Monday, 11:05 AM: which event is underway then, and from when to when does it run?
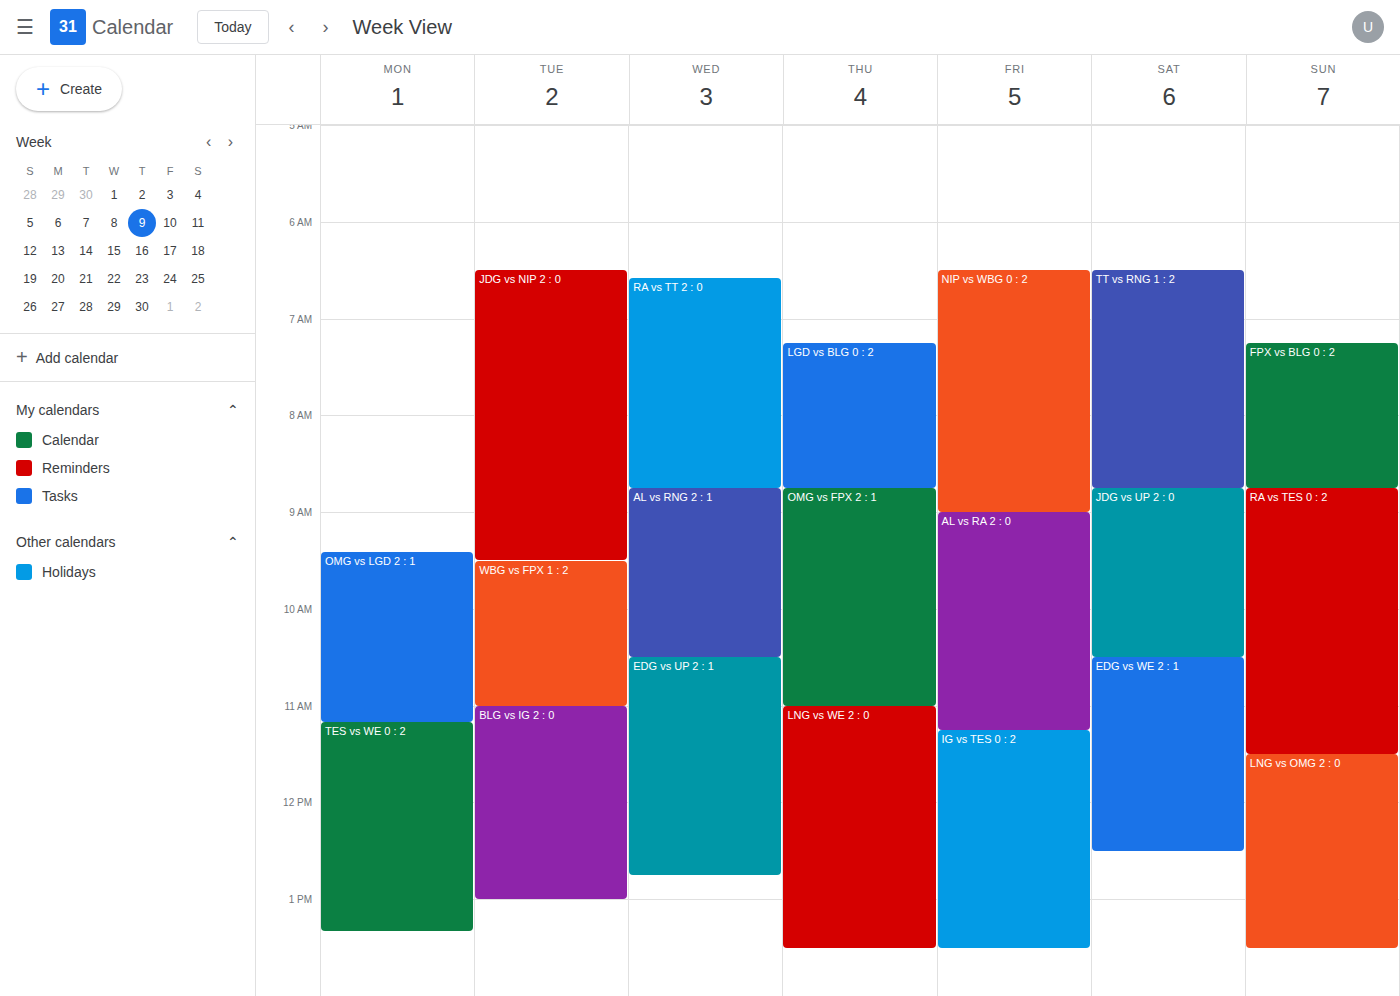
"OMG vs LGD 2 : 1", 9:25 AM to 11:10 AM